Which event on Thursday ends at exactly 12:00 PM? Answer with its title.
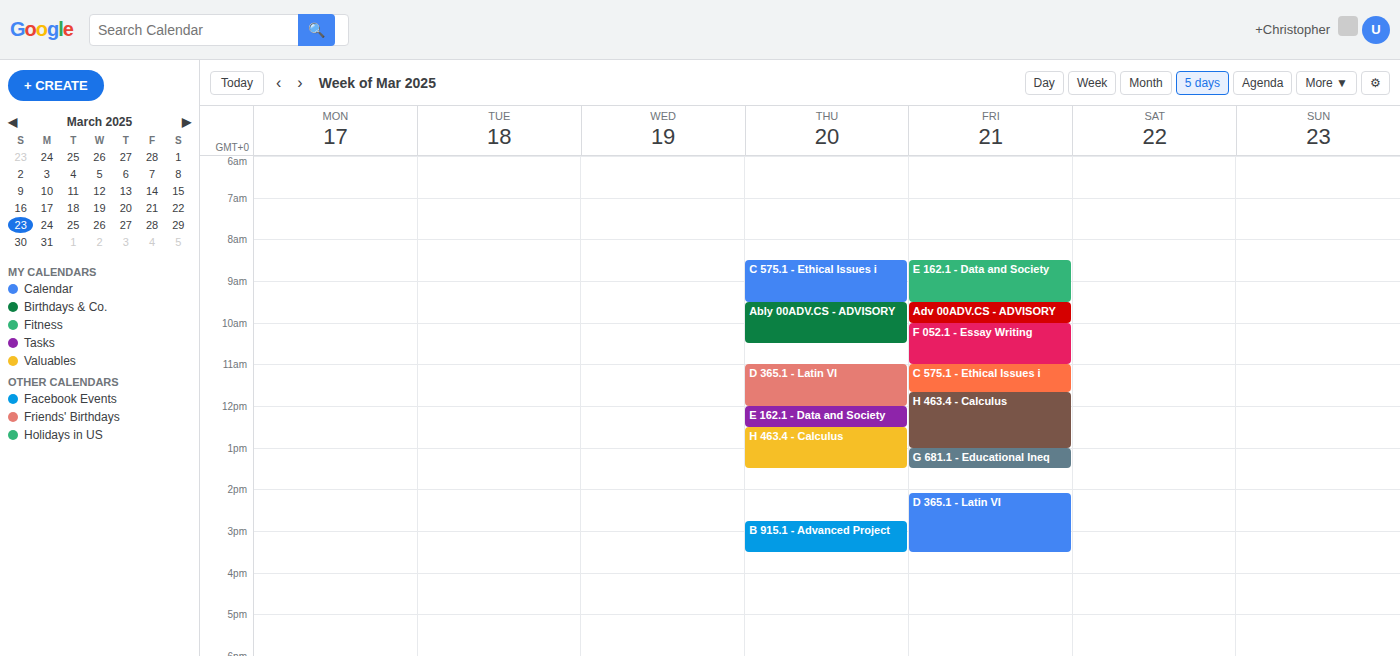
"D 365.1 - Latin VI"